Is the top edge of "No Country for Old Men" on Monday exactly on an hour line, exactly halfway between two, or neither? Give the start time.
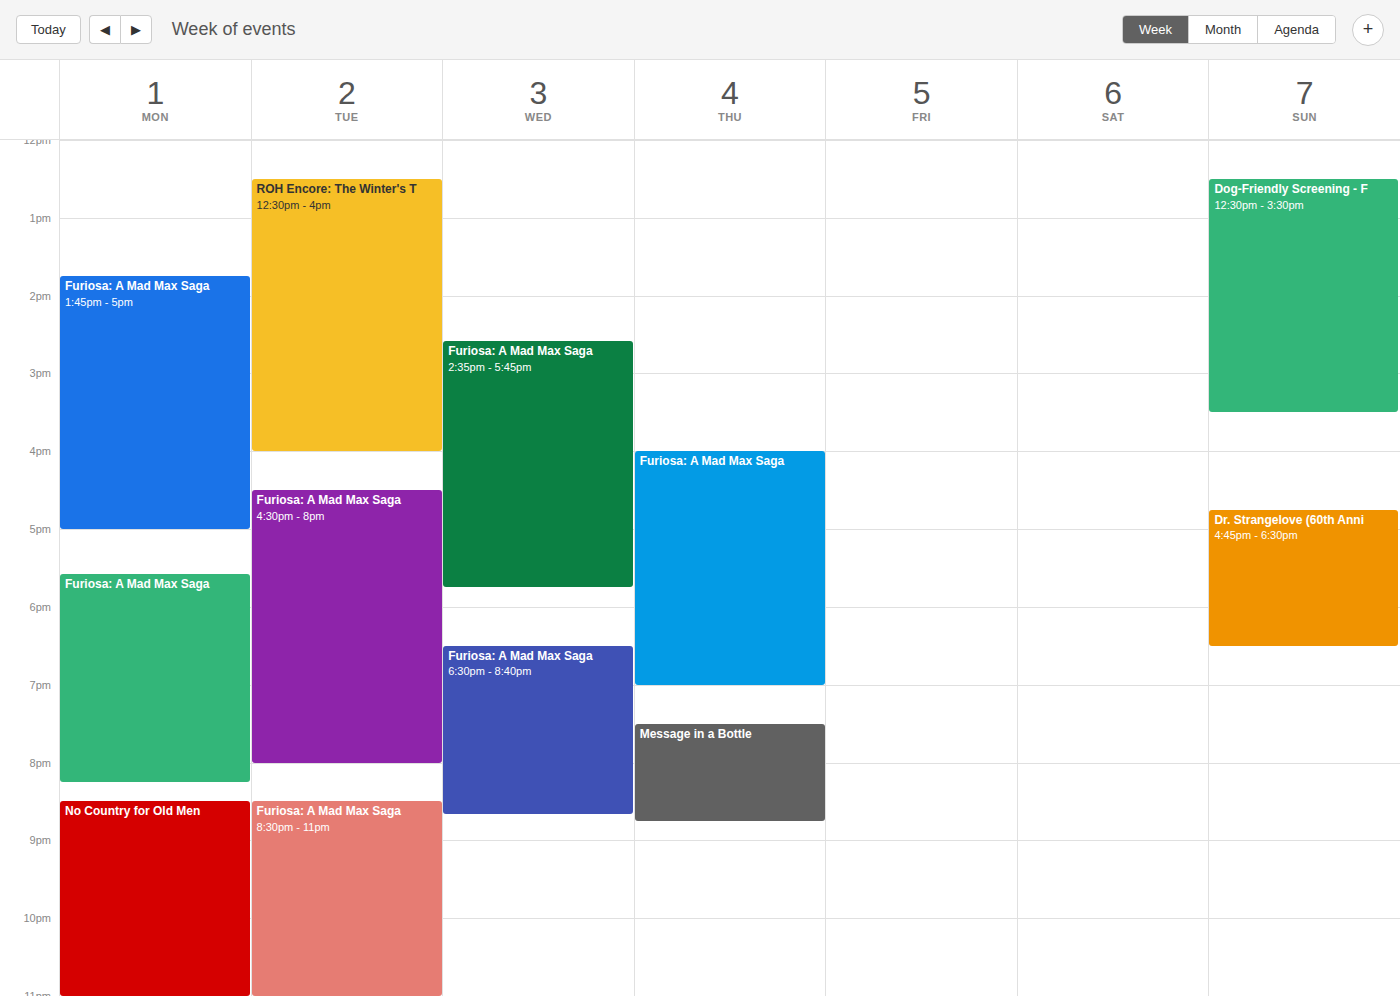
8:30 PM -- halfway between the 8 PM and 9 PM lines.